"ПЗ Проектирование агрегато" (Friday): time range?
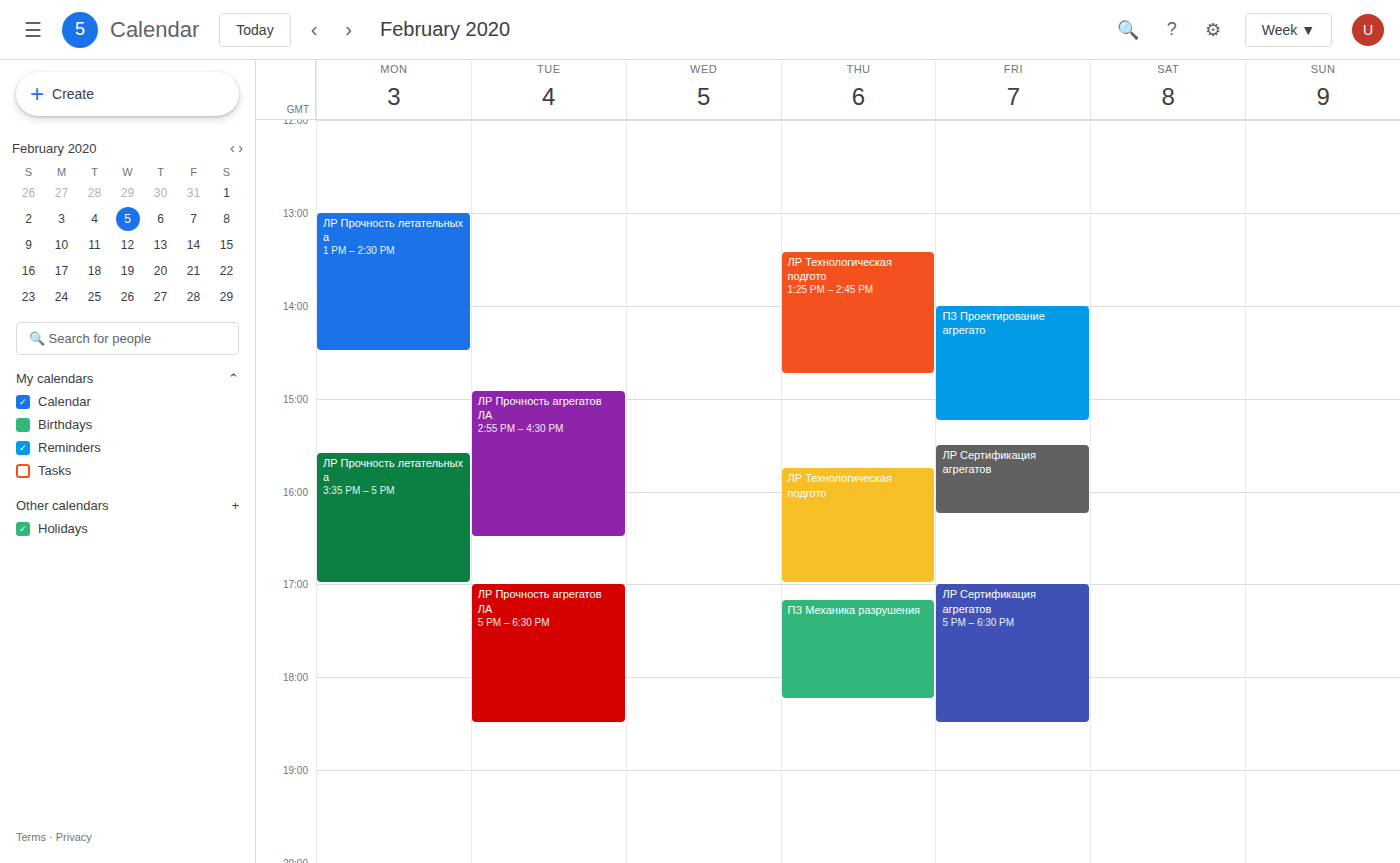
2:00 PM to 3:15 PM